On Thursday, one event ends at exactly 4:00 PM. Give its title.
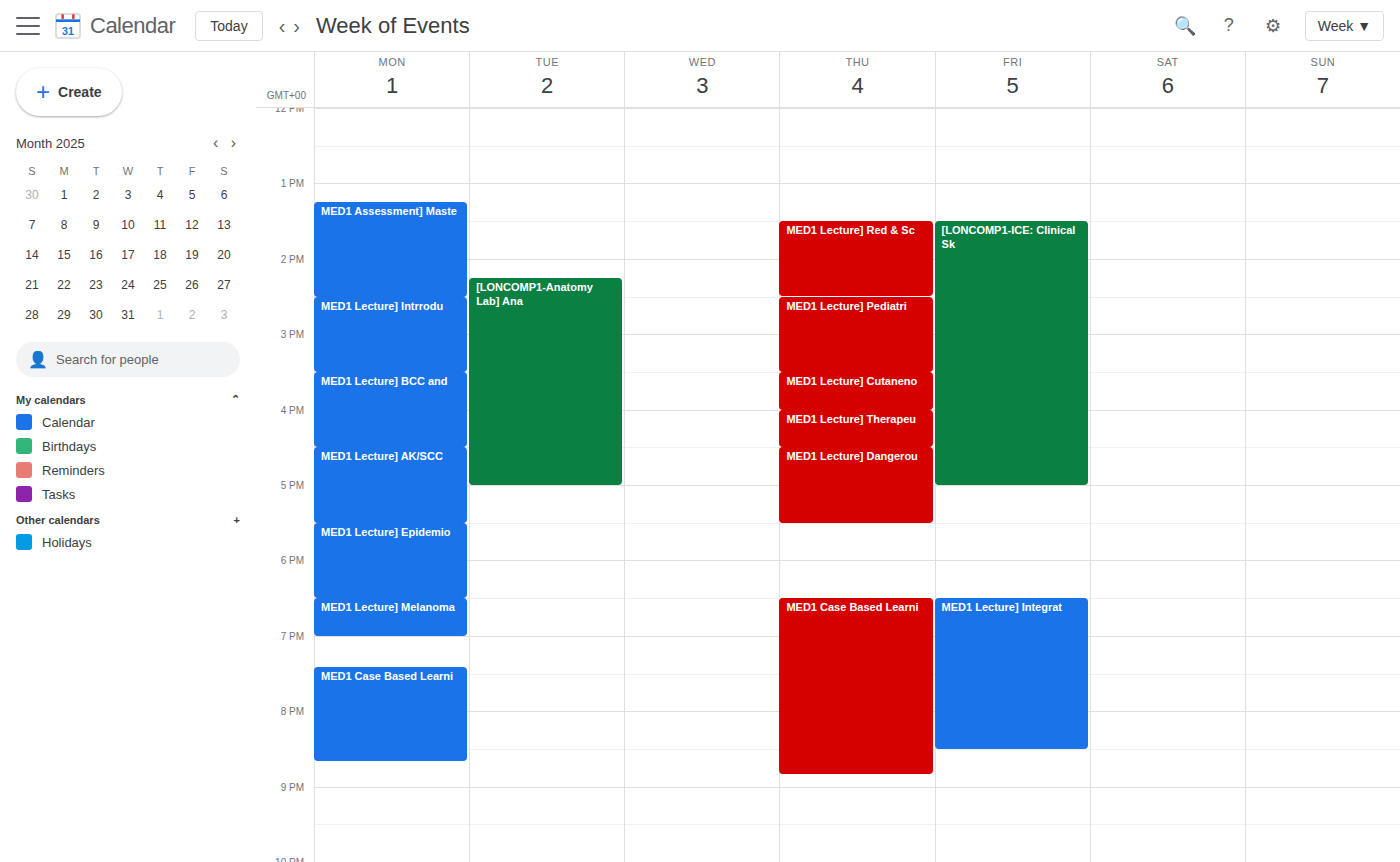
"MED1 Lecture] Cutaneno"